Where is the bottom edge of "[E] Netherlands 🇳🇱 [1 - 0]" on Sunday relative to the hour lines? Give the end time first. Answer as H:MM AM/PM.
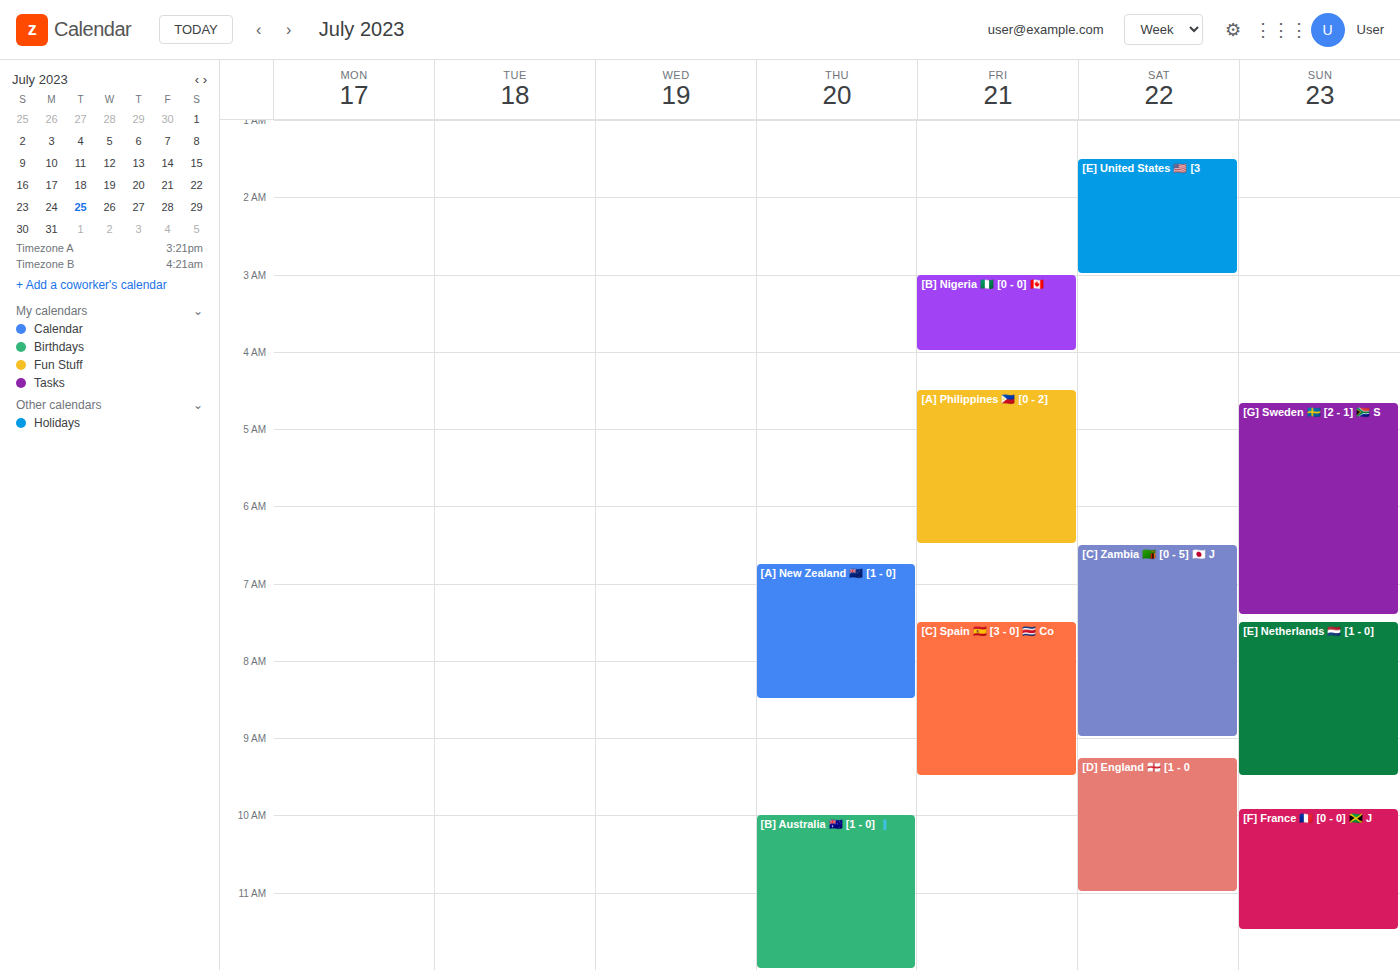
9:30 AM -- halfway between the 9 AM and 10 AM lines.